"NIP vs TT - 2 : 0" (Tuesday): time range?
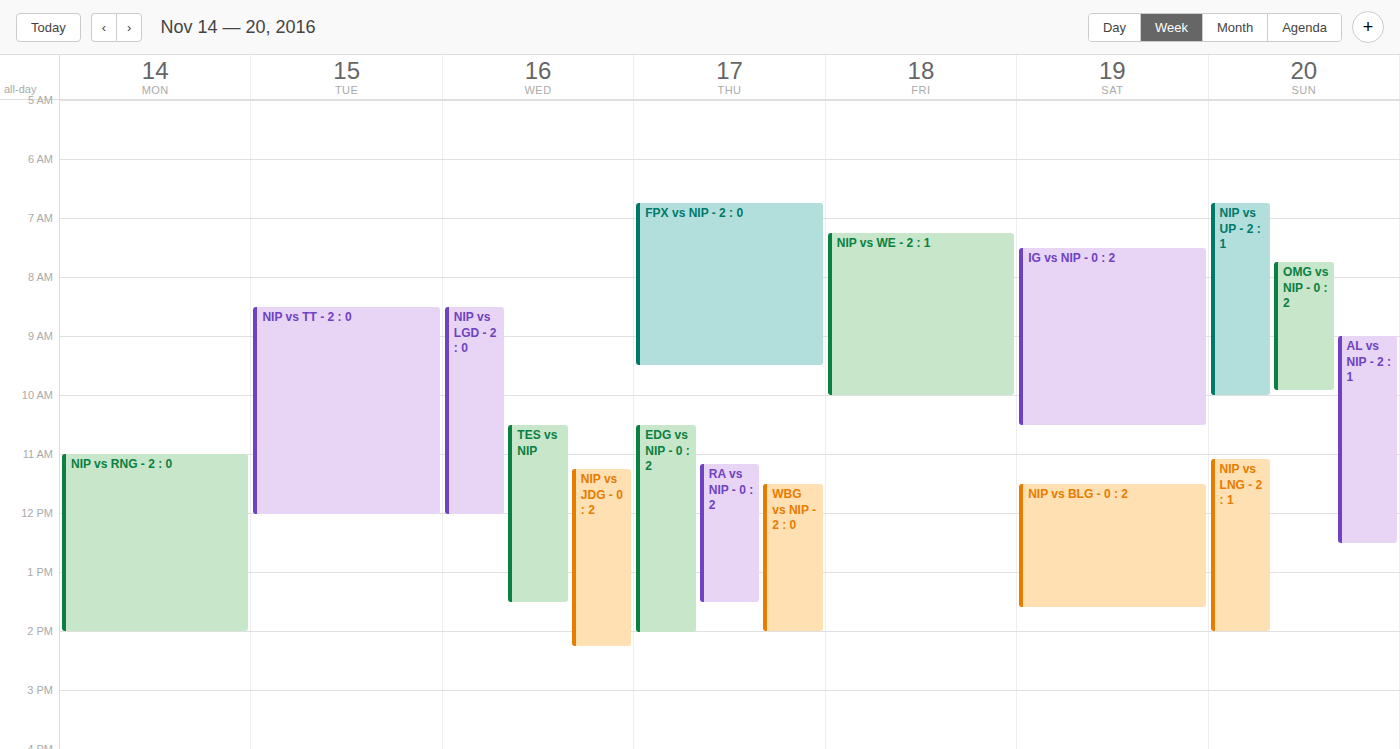
08:30 to 12:00